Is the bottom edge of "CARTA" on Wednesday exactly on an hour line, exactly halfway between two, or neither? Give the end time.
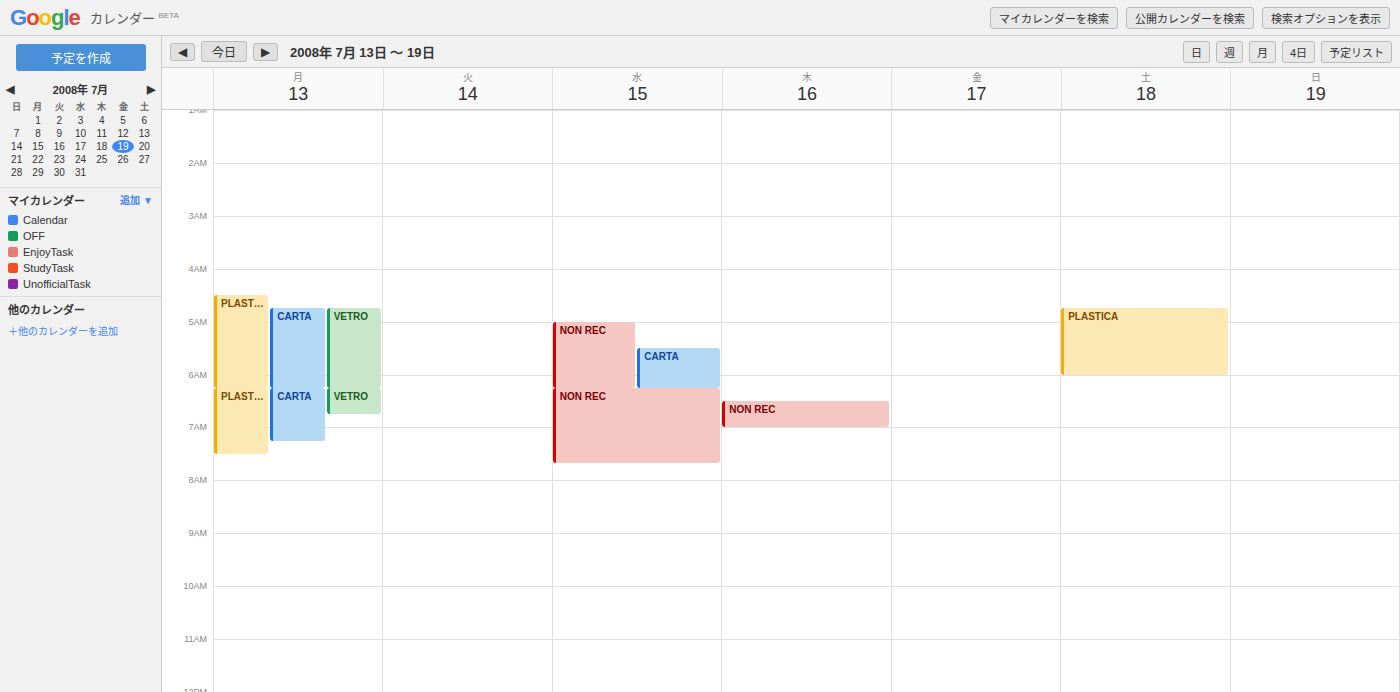
6:15 AM -- neither: a quarter of the way from the 6 AM line to the 7 AM line.